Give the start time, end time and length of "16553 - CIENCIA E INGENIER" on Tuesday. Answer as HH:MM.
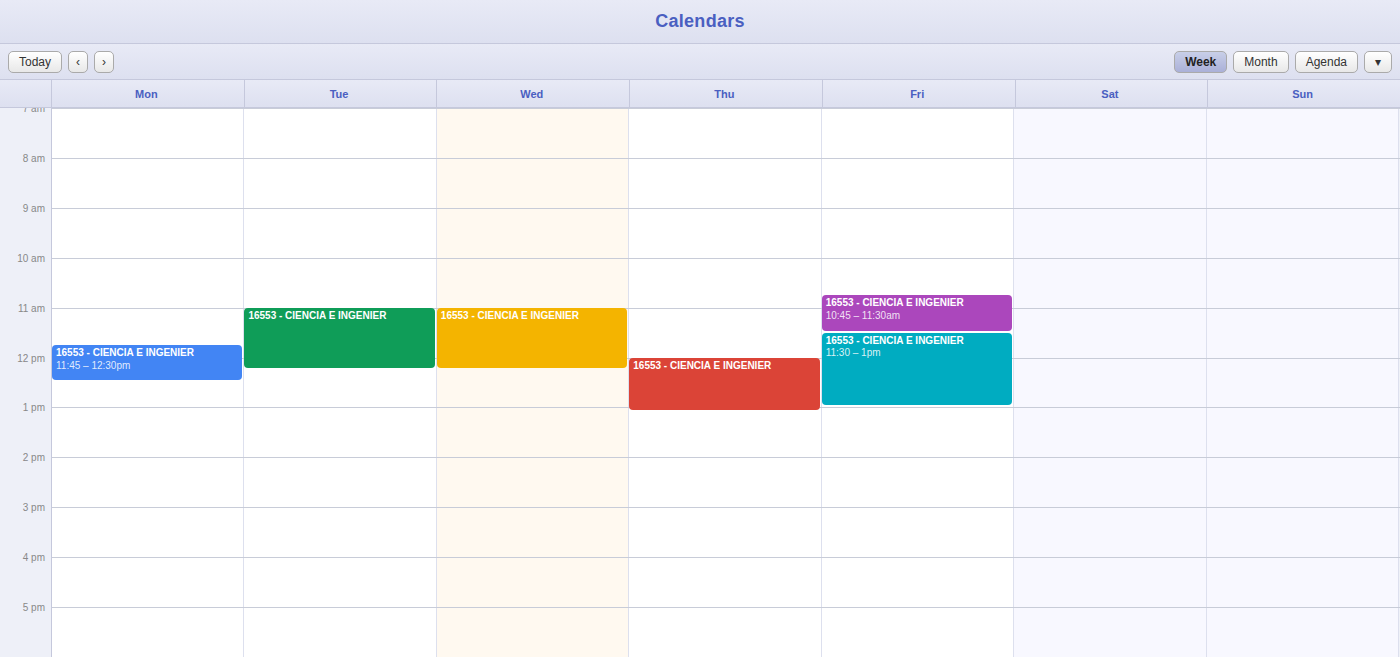
11:00 to 12:15, 1 hour 15 minutes